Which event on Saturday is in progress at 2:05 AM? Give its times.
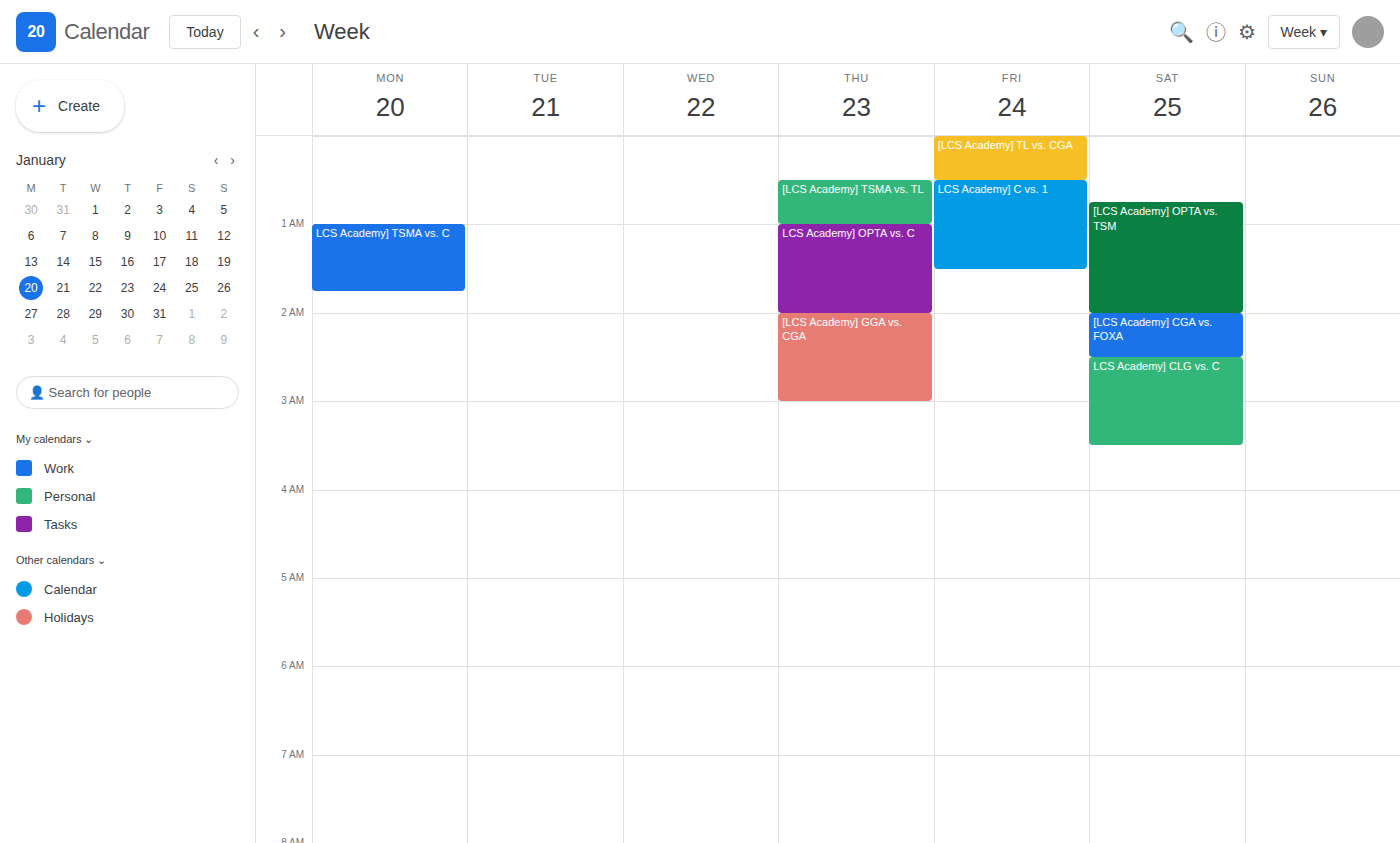
"[LCS Academy] CGA vs. FOXA", 2:00 AM to 2:30 AM